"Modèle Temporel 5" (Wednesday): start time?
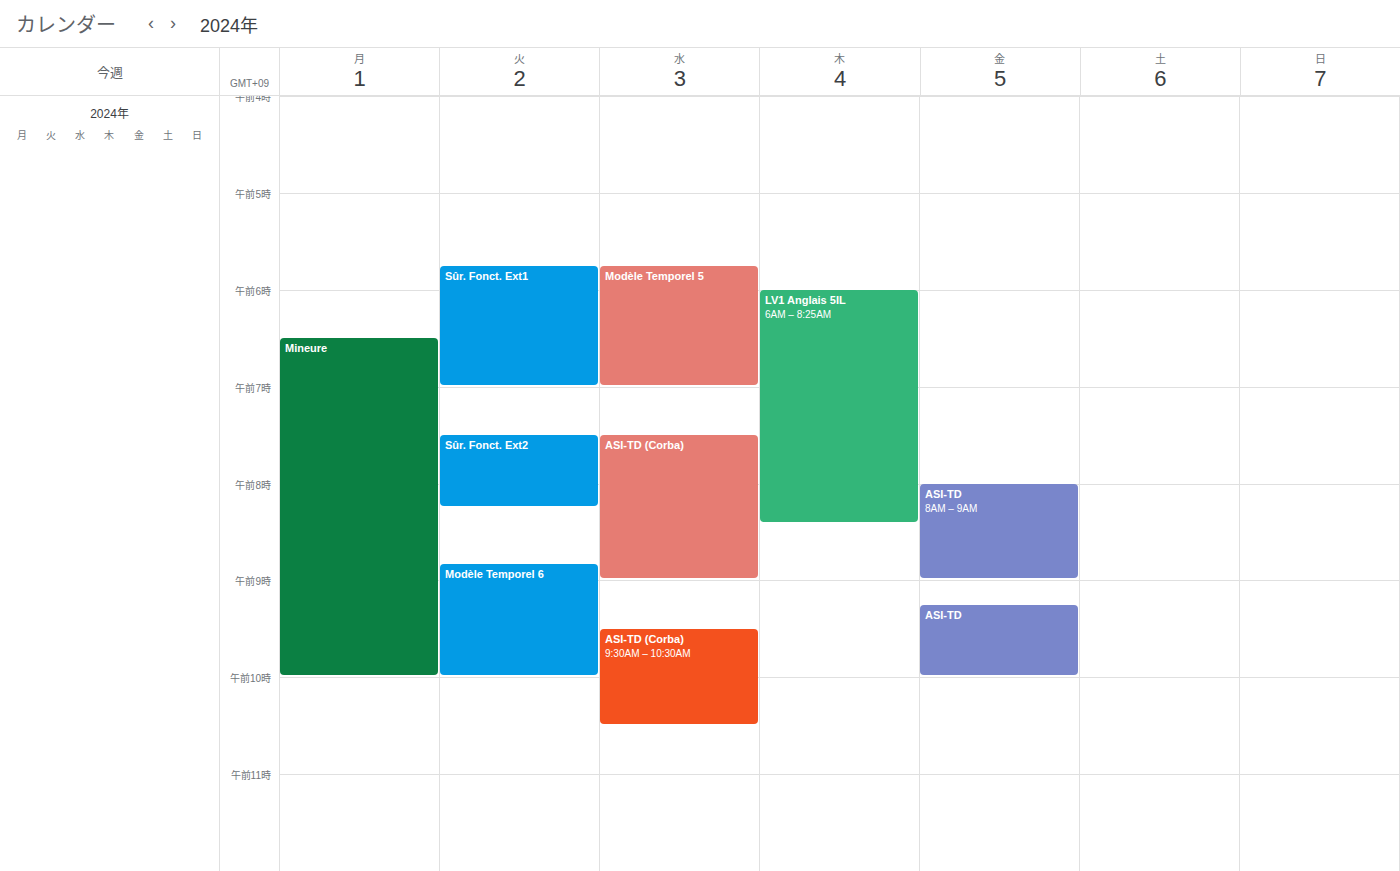
5:45 AM